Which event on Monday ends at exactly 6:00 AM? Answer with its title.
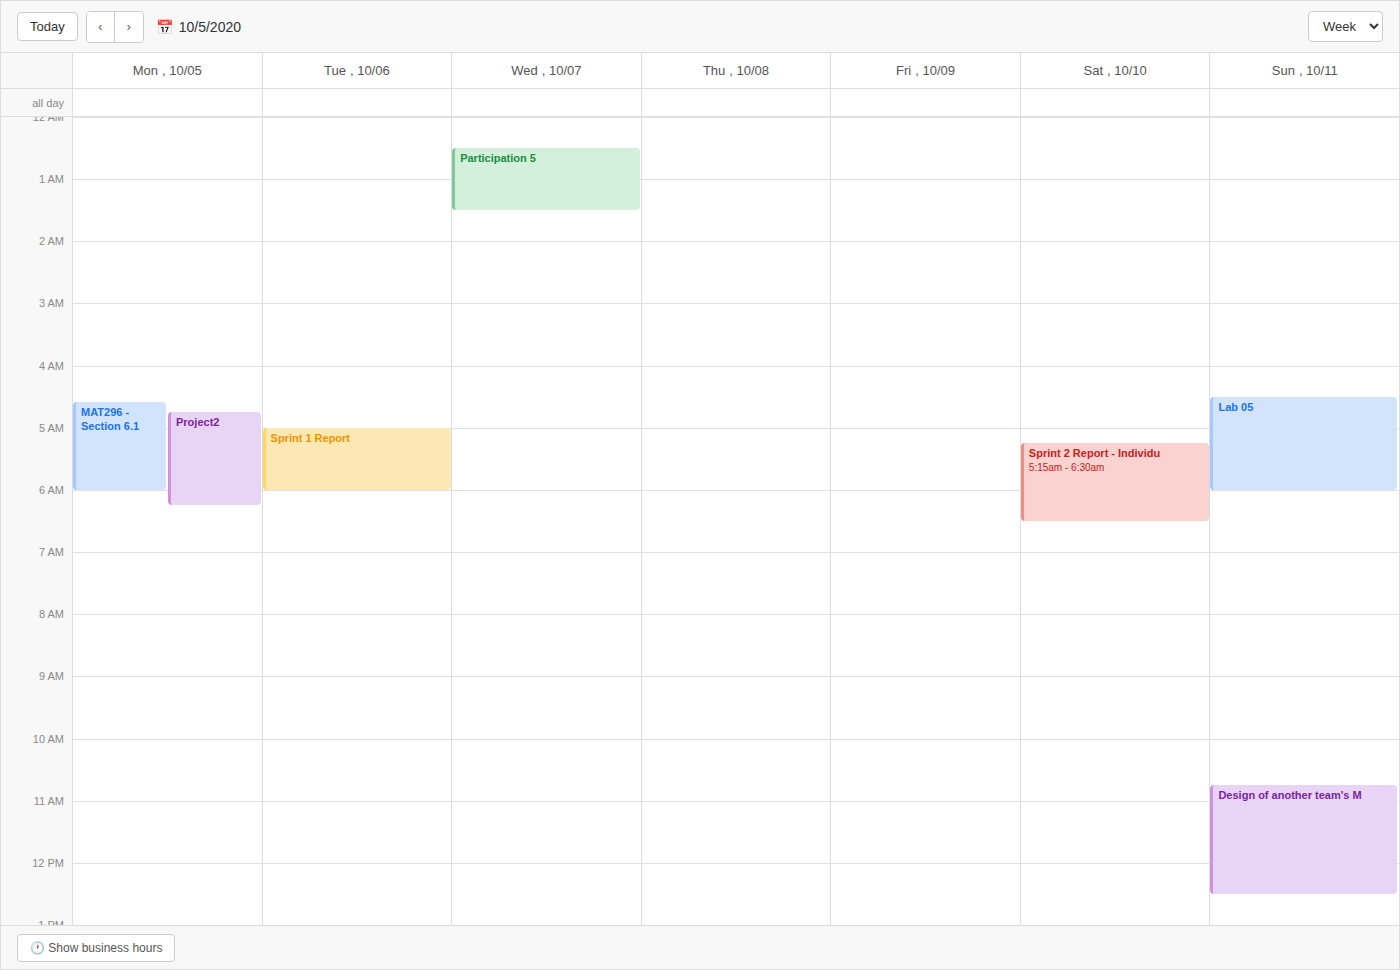
"MAT296 - Section 6.1"